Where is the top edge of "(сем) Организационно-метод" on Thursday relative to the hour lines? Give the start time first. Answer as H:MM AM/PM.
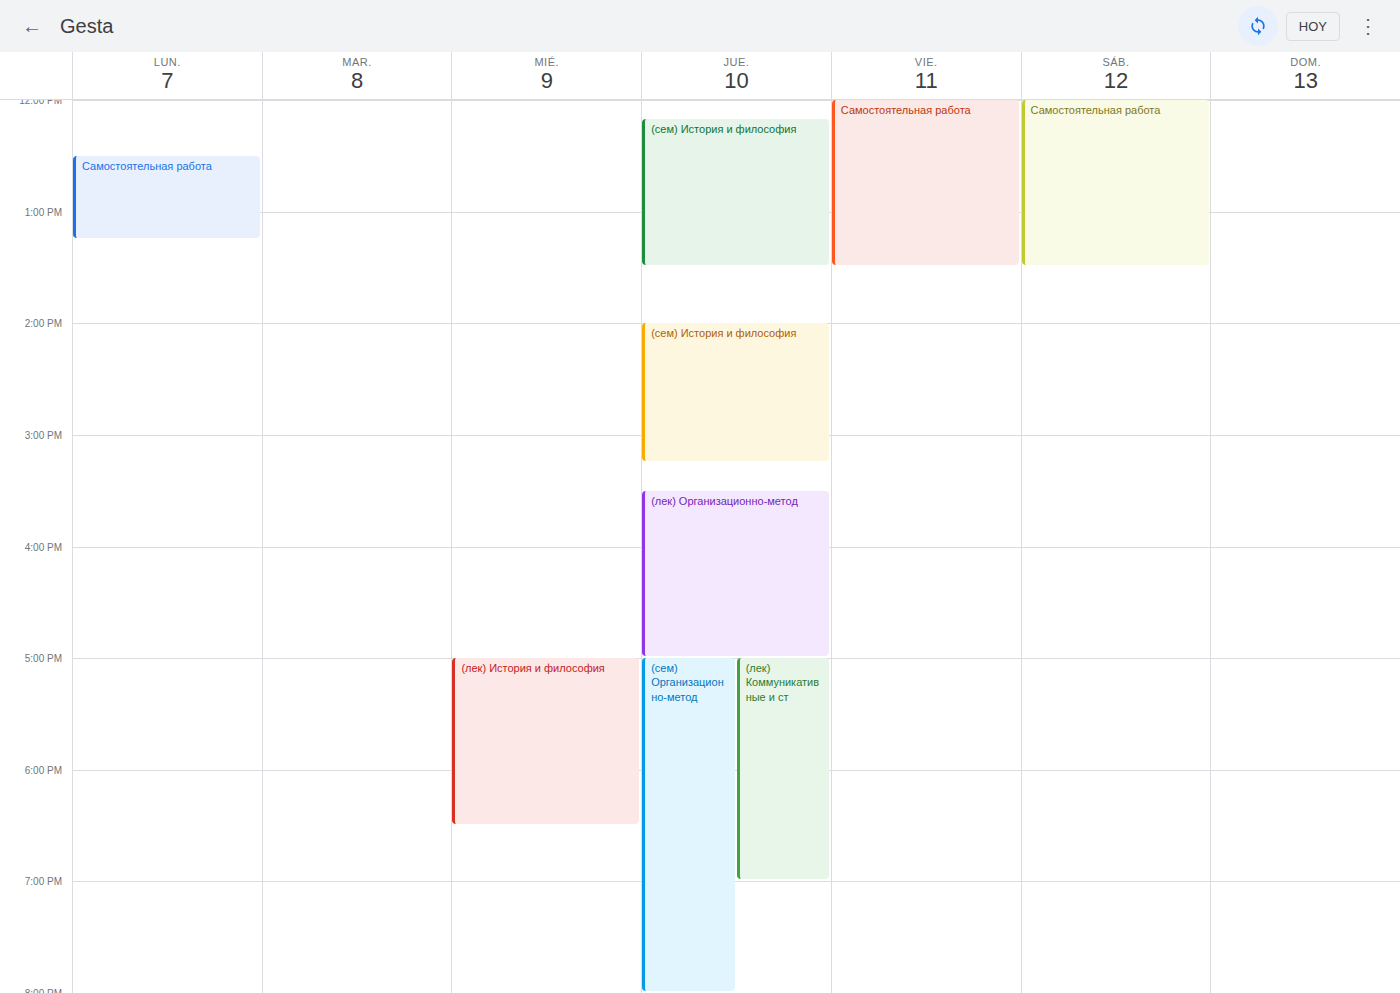
5:00 PM -- exactly on the 5 PM line.